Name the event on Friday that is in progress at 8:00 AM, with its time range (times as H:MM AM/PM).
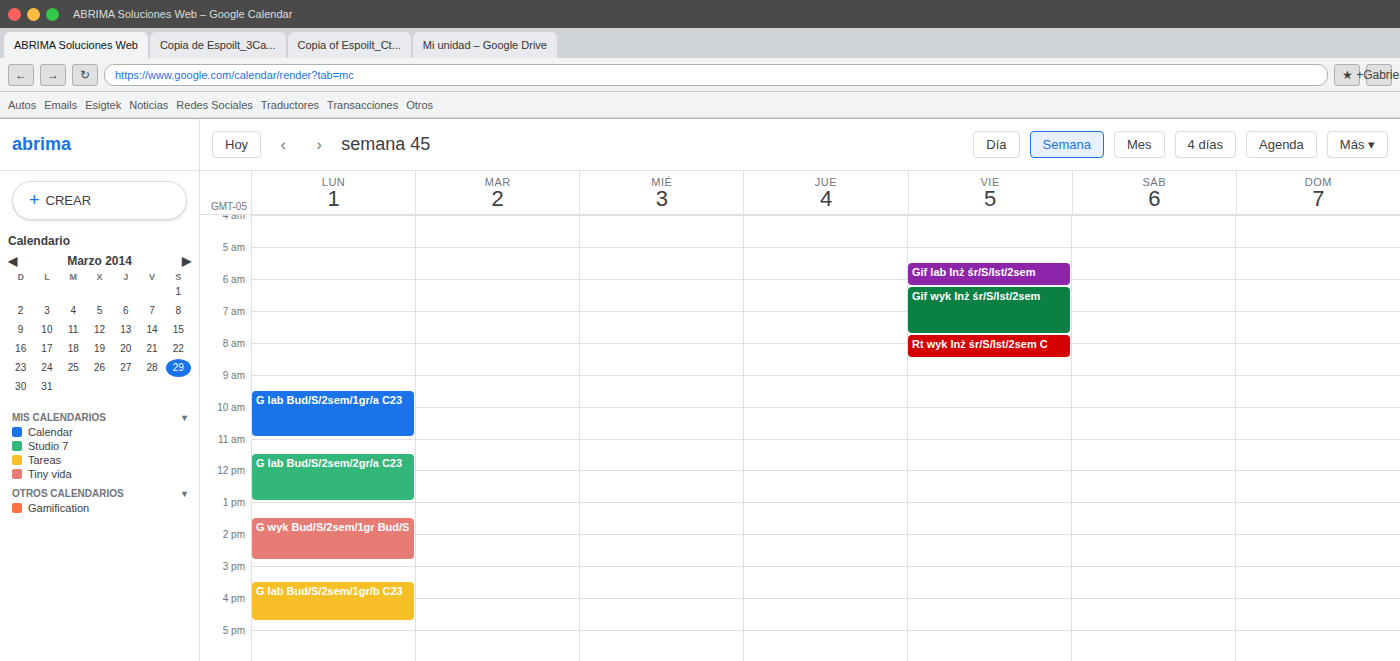
"Rt wyk Inż śr/S/Ist/2sem C", 7:45 AM to 8:30 AM